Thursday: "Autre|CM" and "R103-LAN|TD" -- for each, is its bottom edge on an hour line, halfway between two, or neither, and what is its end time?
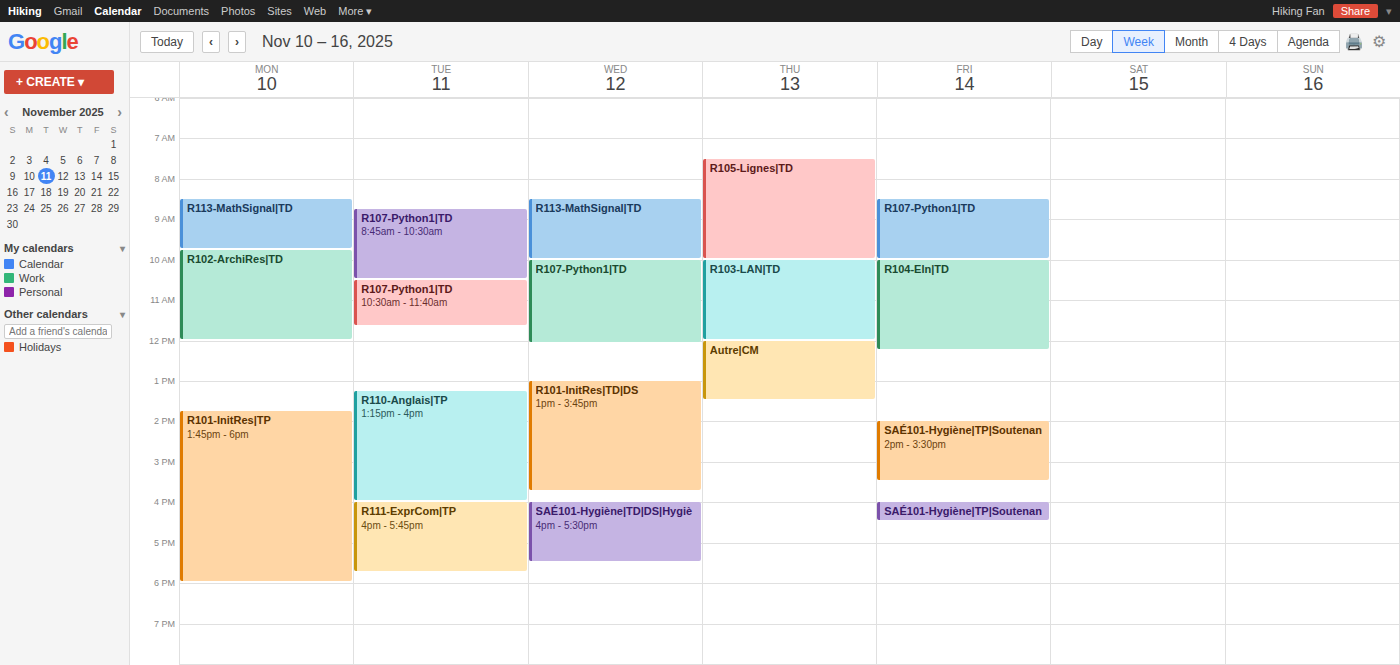
"Autre|CM": 1:30 PM, halfway between the 1 PM and 2 PM lines. "R103-LAN|TD": 12:00 PM, exactly on the 12 PM line.